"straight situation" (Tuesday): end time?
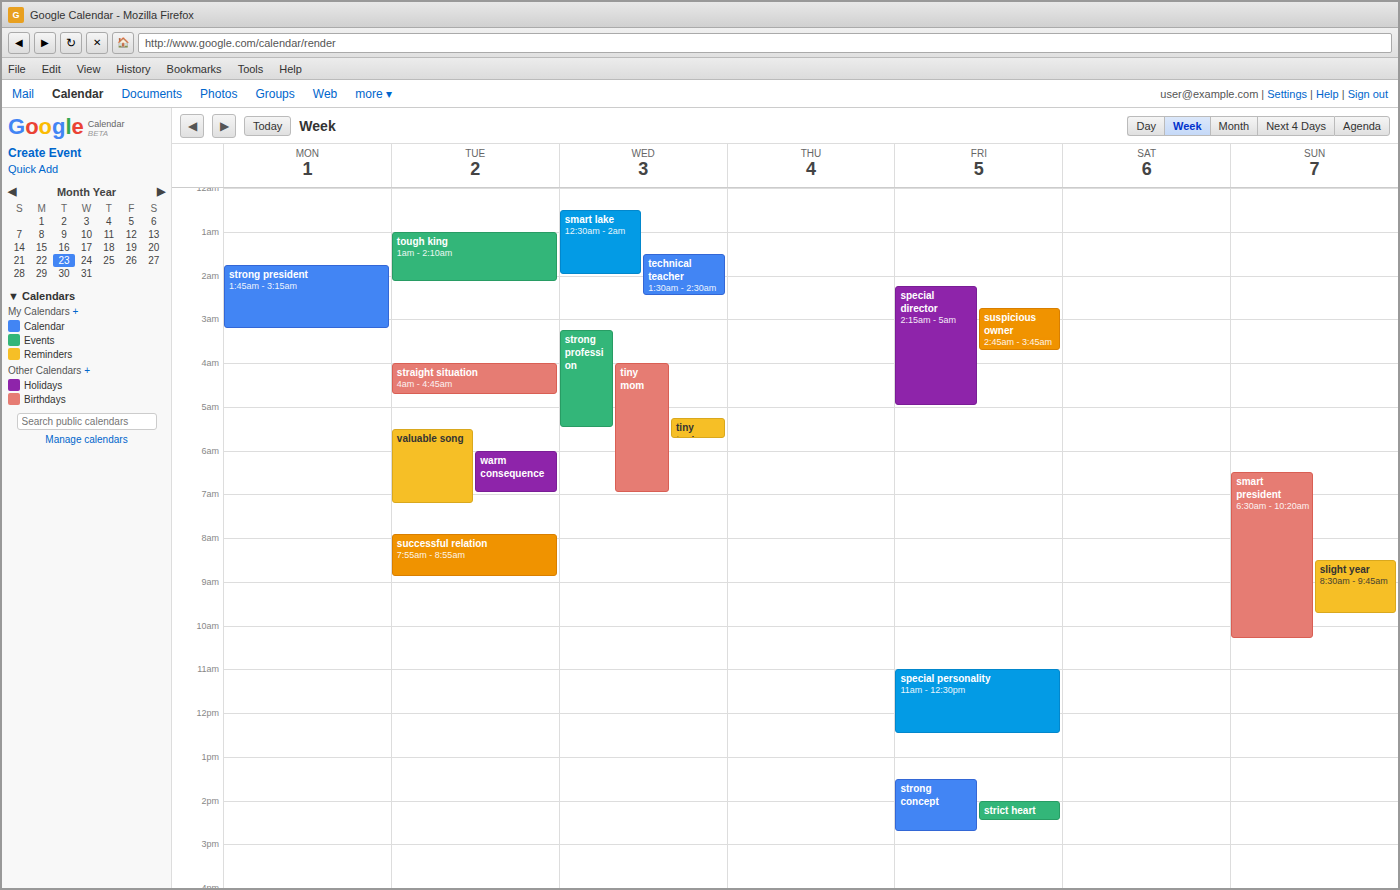
4:45 AM